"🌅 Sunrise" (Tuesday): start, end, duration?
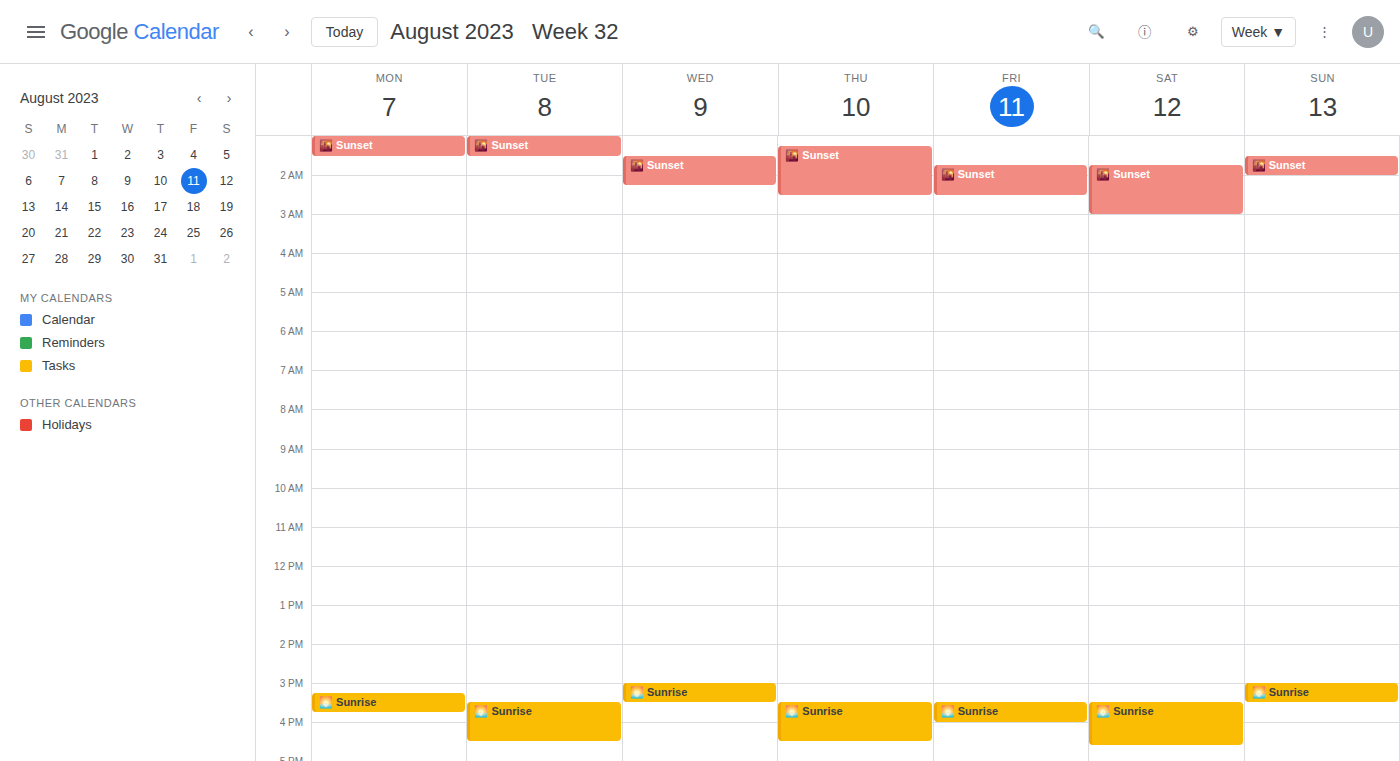
3:30 PM to 4:30 PM, 1 hour